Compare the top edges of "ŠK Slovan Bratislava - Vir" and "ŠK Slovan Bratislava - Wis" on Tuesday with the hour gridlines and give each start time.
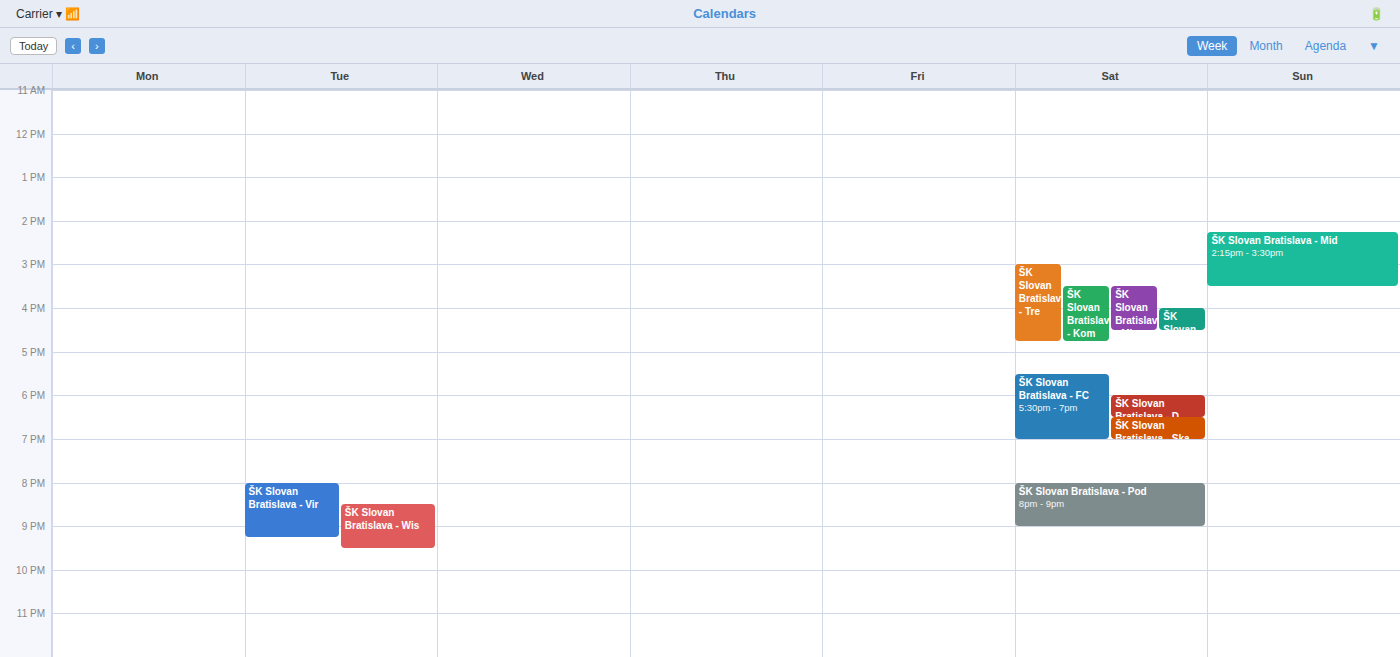
"ŠK Slovan Bratislava - Vir": 8:00 PM, exactly on the 8 PM line. "ŠK Slovan Bratislava - Wis": 8:30 PM, halfway between the 8 PM and 9 PM lines.